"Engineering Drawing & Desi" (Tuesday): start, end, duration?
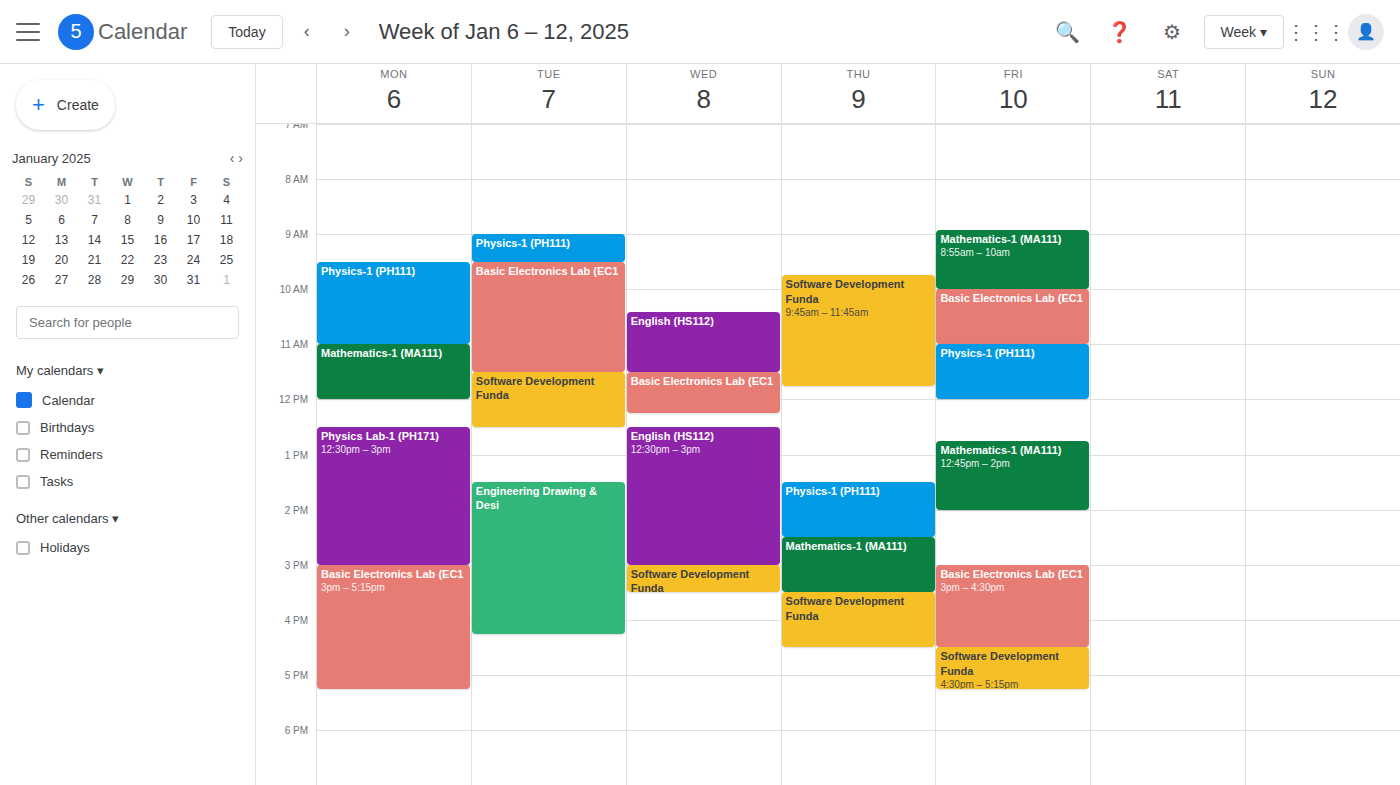
13:30 to 16:15, 2 hours 45 minutes